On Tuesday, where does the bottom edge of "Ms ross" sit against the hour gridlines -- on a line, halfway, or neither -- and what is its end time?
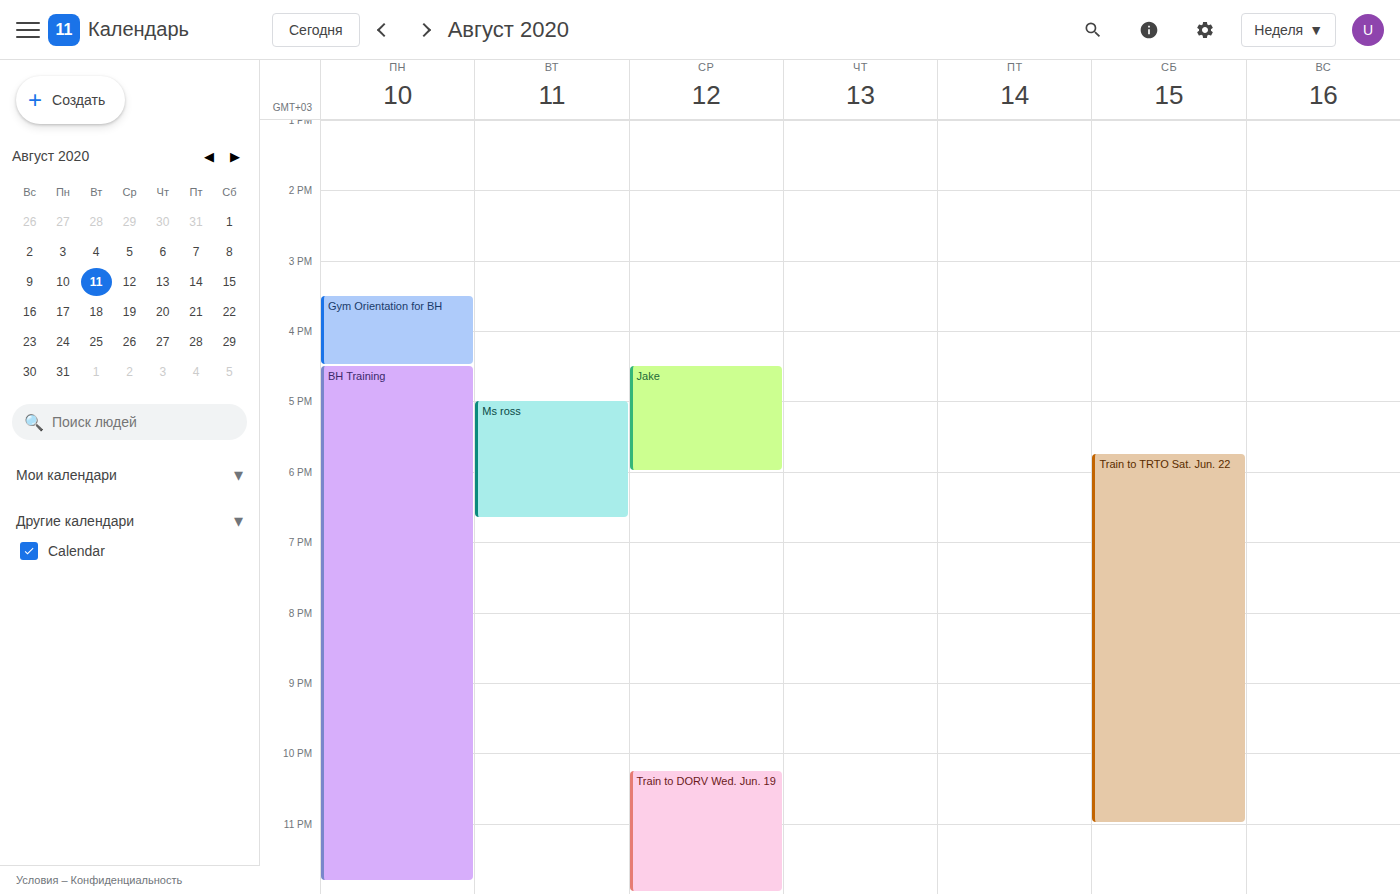
6:40 PM -- neither: 40 minutes below the 6 PM line and 20 minutes above the 7 PM line.